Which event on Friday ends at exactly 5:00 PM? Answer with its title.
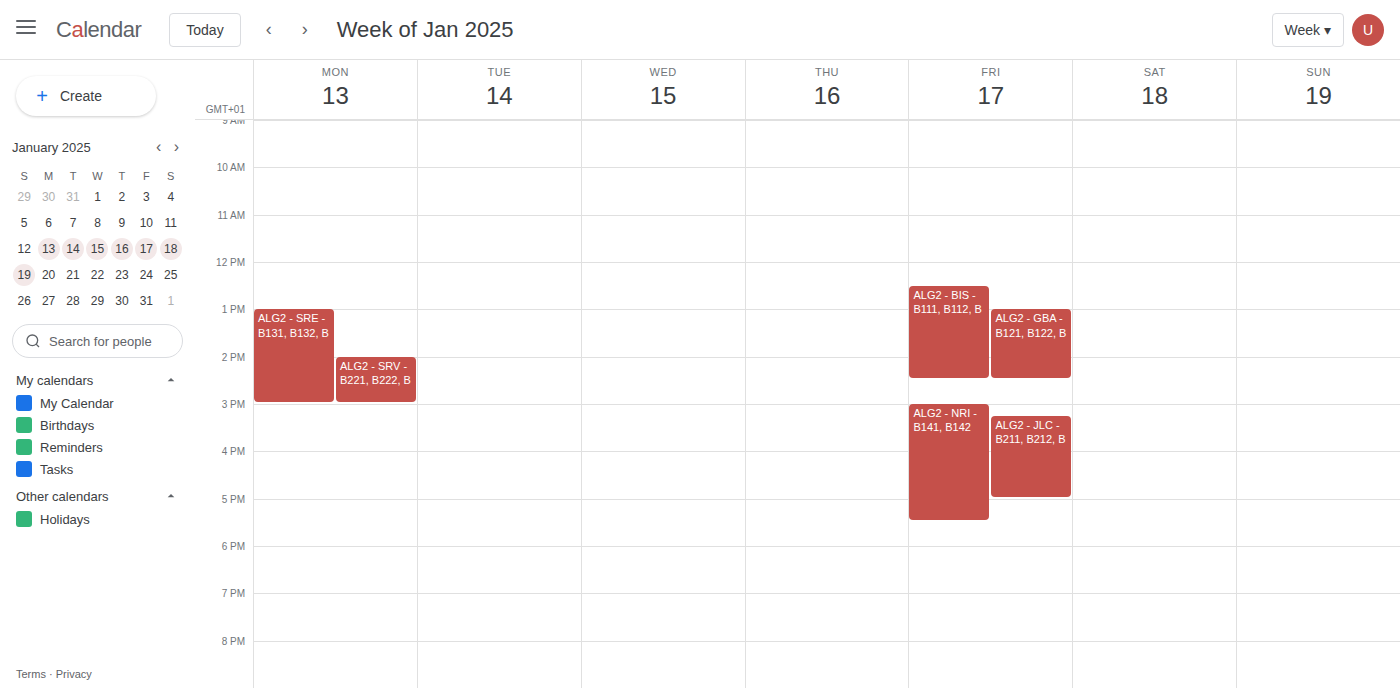
"ALG2 - JLC - B211, B212, B"